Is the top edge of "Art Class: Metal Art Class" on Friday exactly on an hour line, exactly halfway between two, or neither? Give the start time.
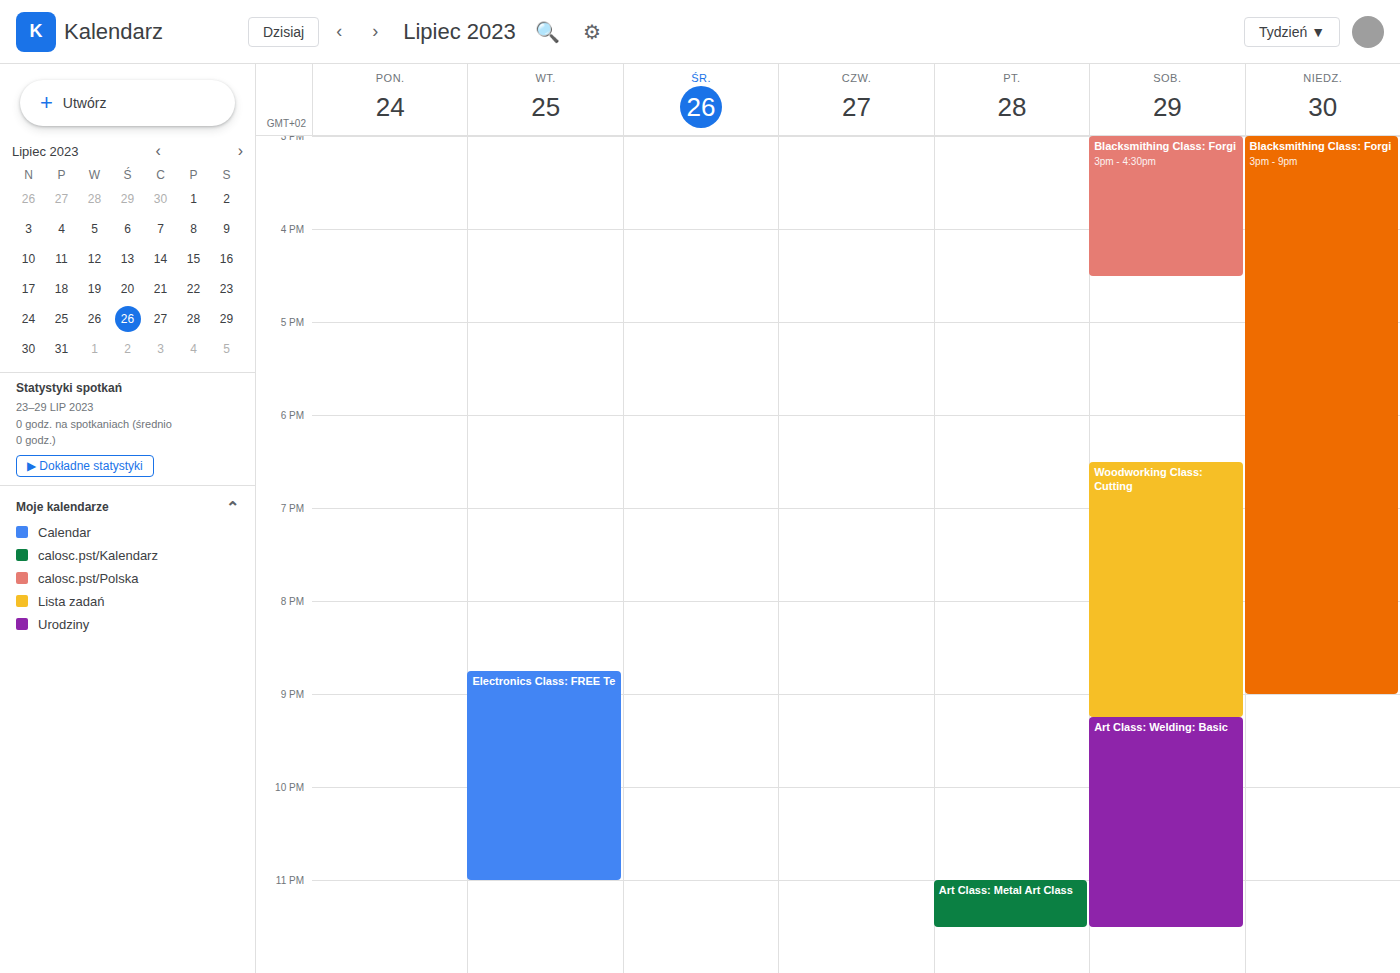
11:00 PM -- exactly on the 11 PM line.